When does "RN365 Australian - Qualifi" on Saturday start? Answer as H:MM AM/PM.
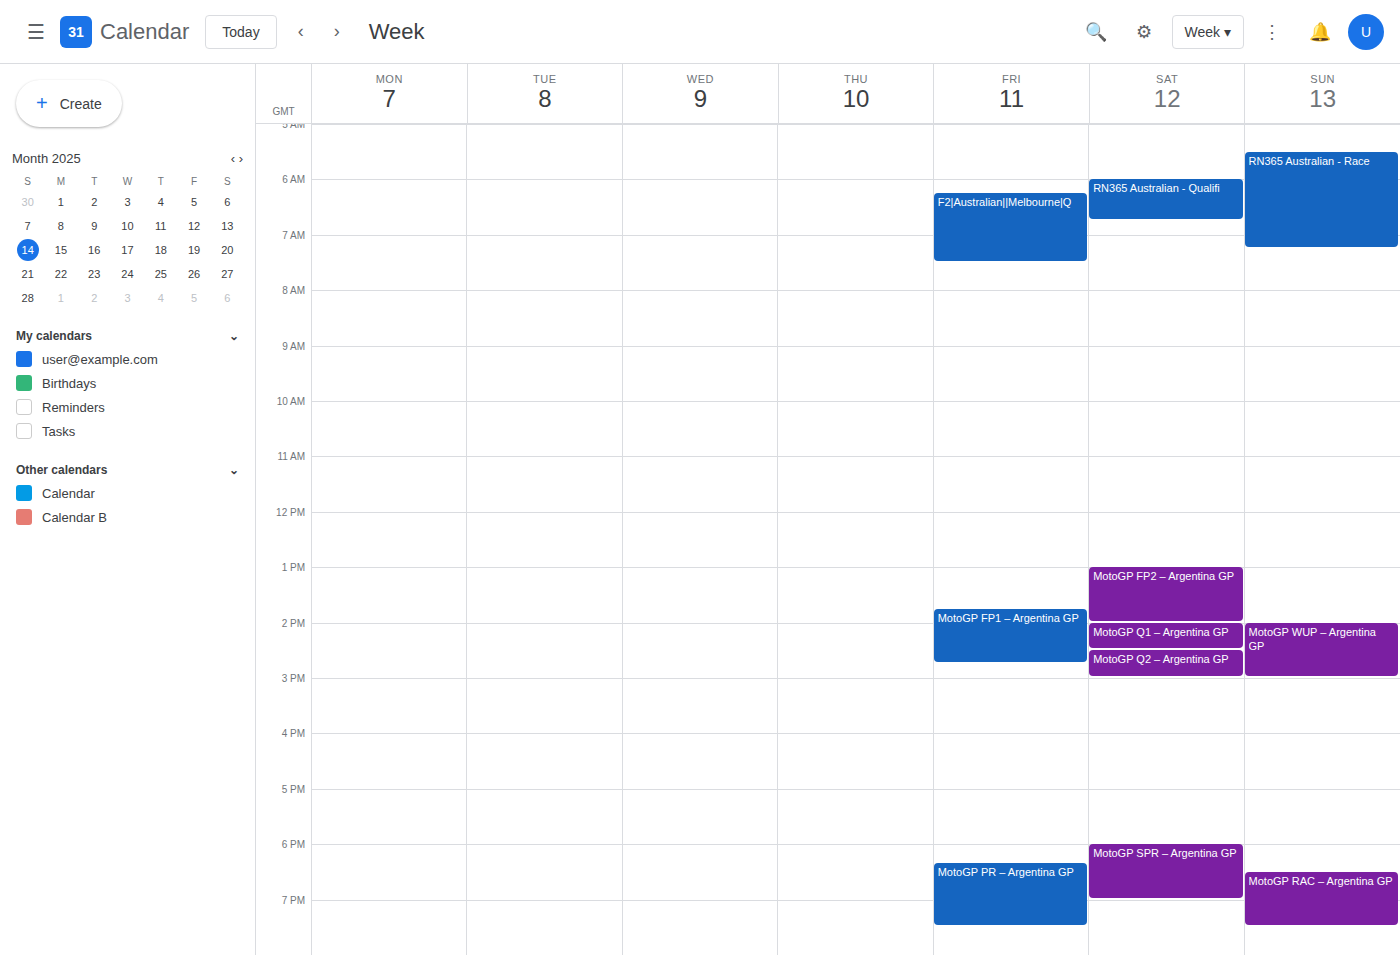
6:00 AM